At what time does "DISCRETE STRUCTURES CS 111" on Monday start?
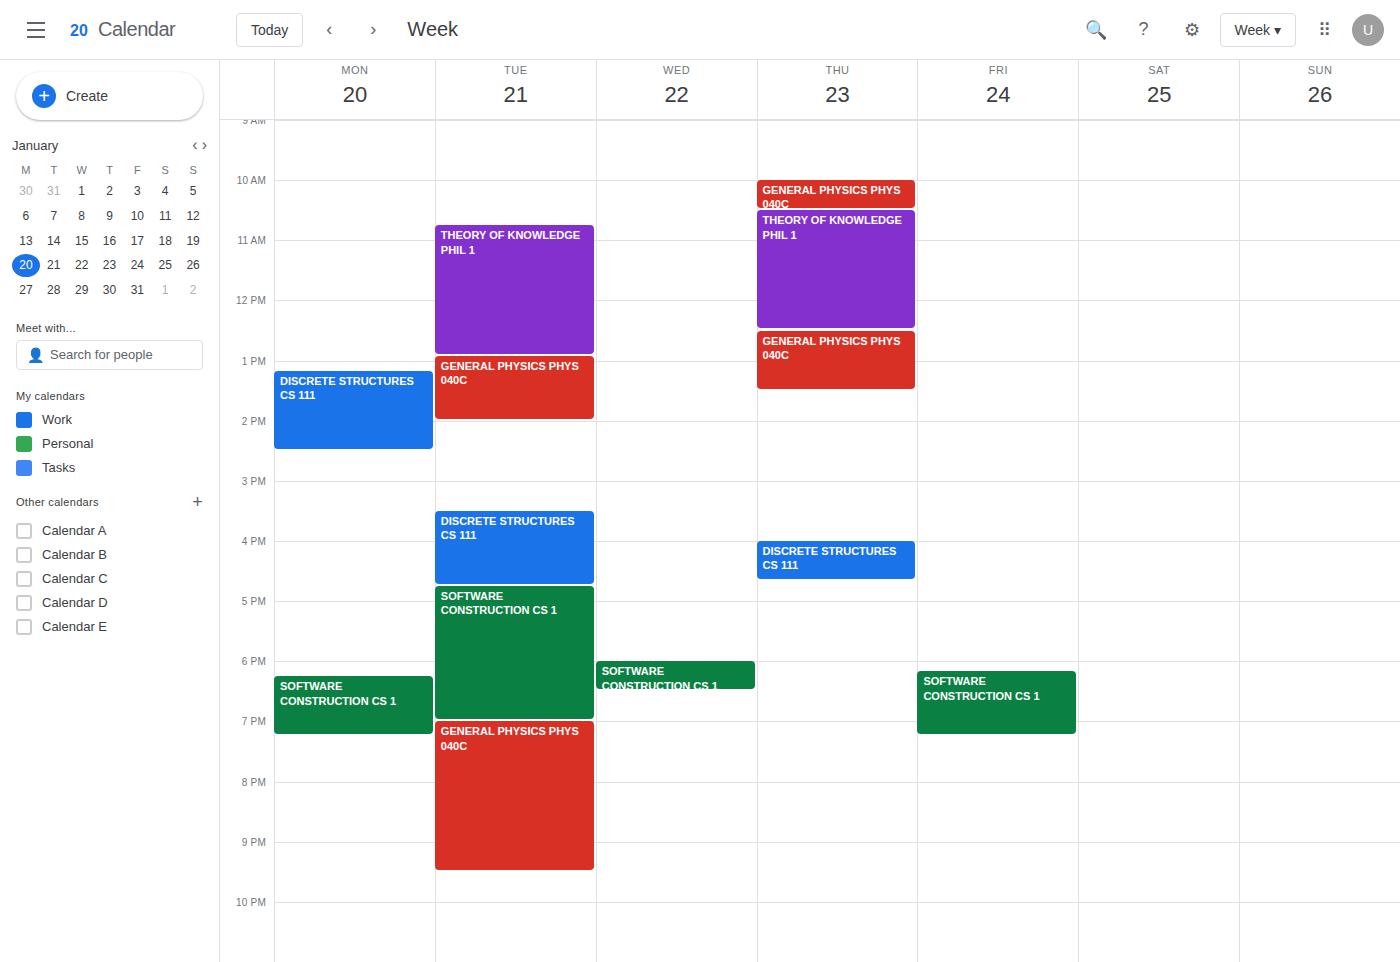
13:10